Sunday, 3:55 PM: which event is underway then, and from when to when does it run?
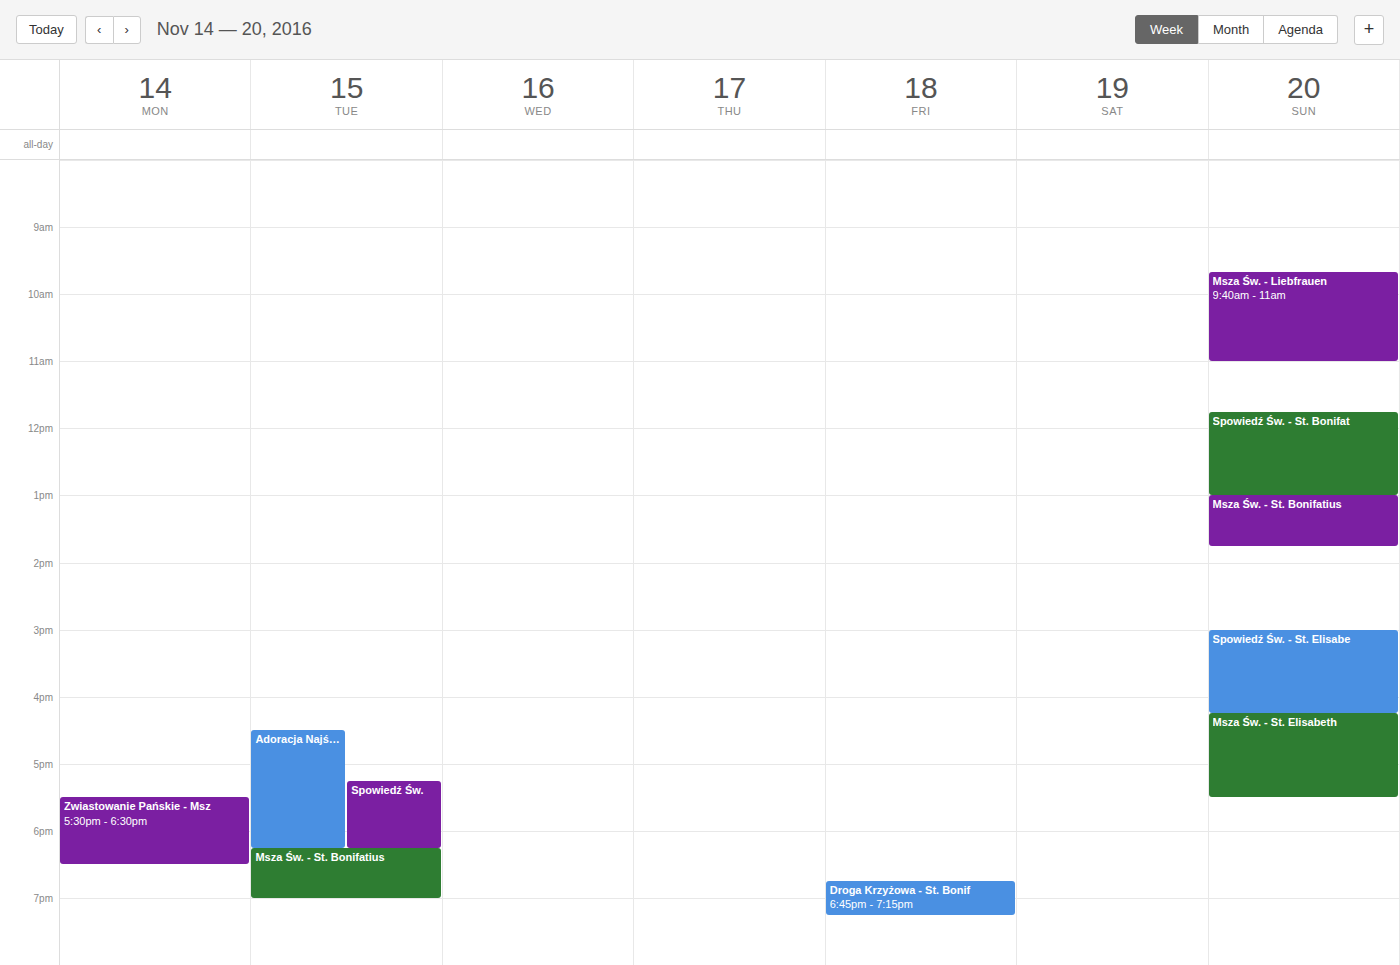
"Spowiedź Św. - St. Elisabe", 3:00 PM to 4:15 PM